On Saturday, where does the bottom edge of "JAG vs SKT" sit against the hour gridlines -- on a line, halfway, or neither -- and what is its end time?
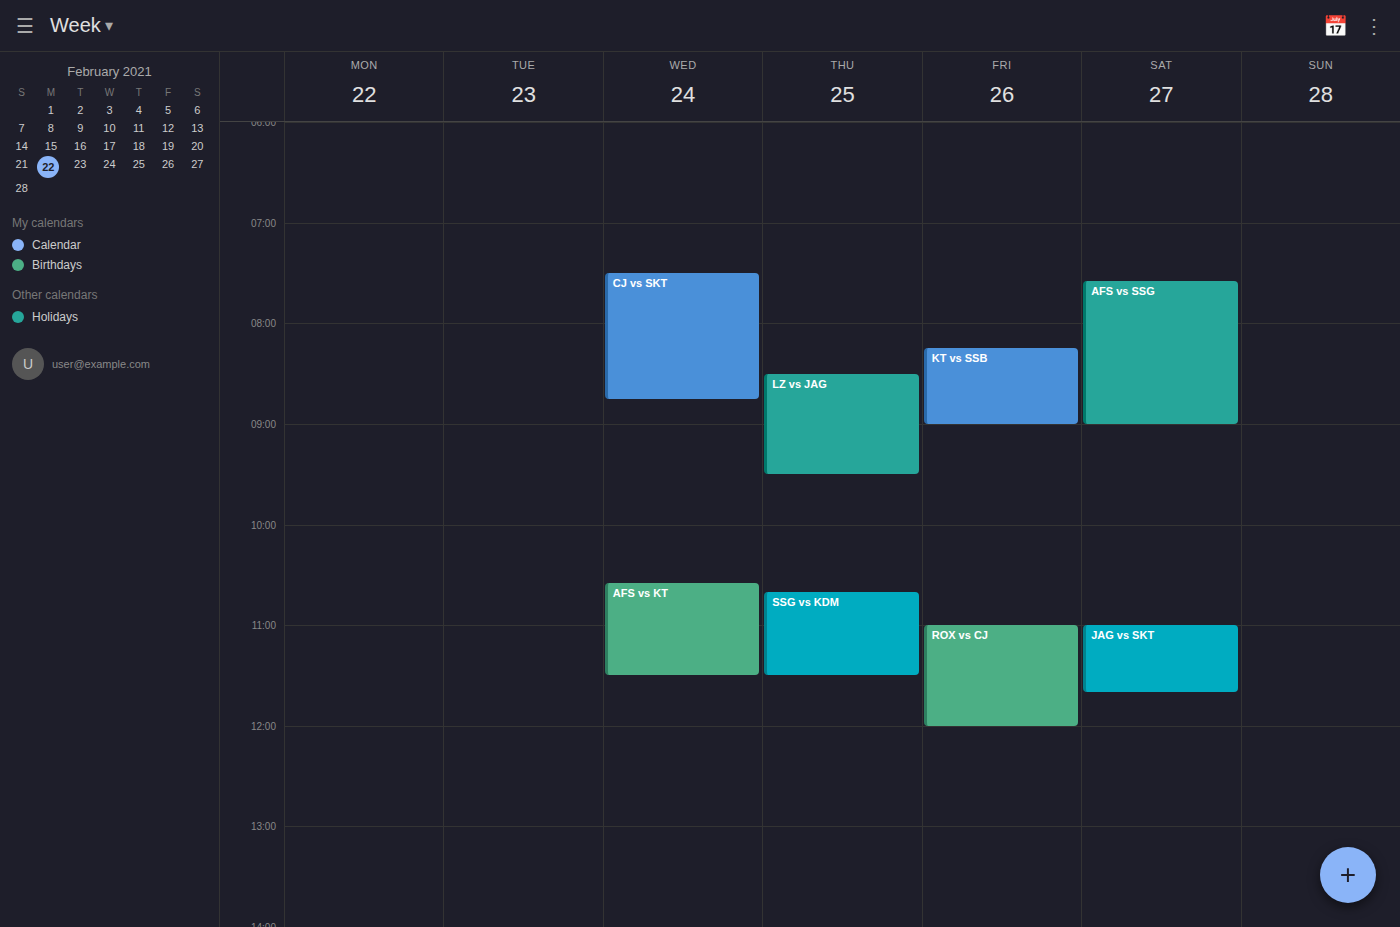
11:40 AM -- neither: 40 minutes below the 11 AM line and 20 minutes above the 12 PM line.